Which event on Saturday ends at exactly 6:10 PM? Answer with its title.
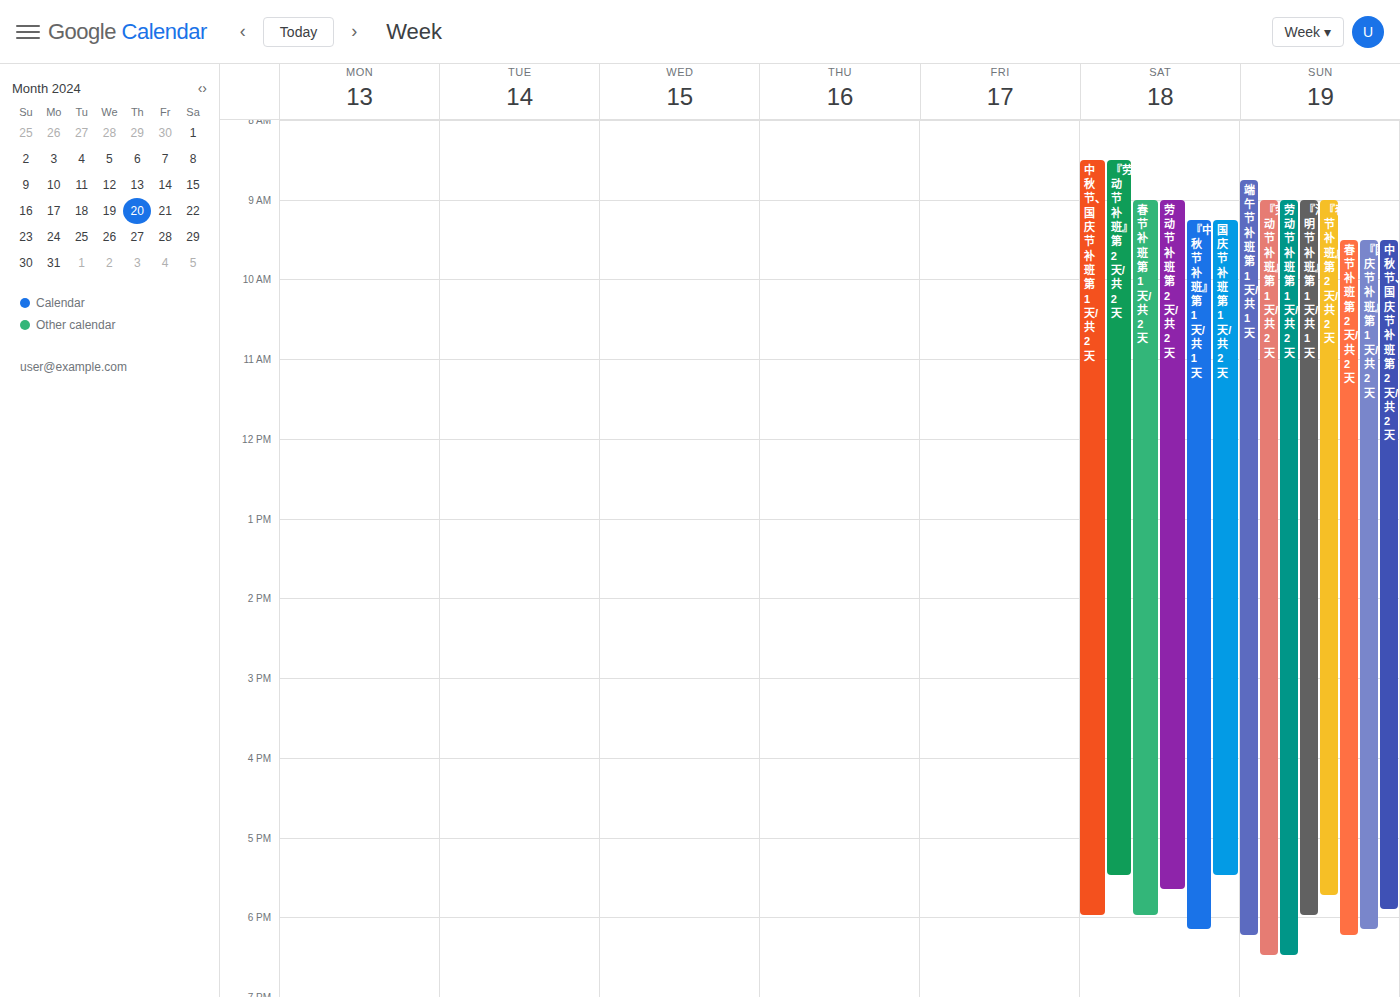
"『中秋节 补班』 第1天/共1天"